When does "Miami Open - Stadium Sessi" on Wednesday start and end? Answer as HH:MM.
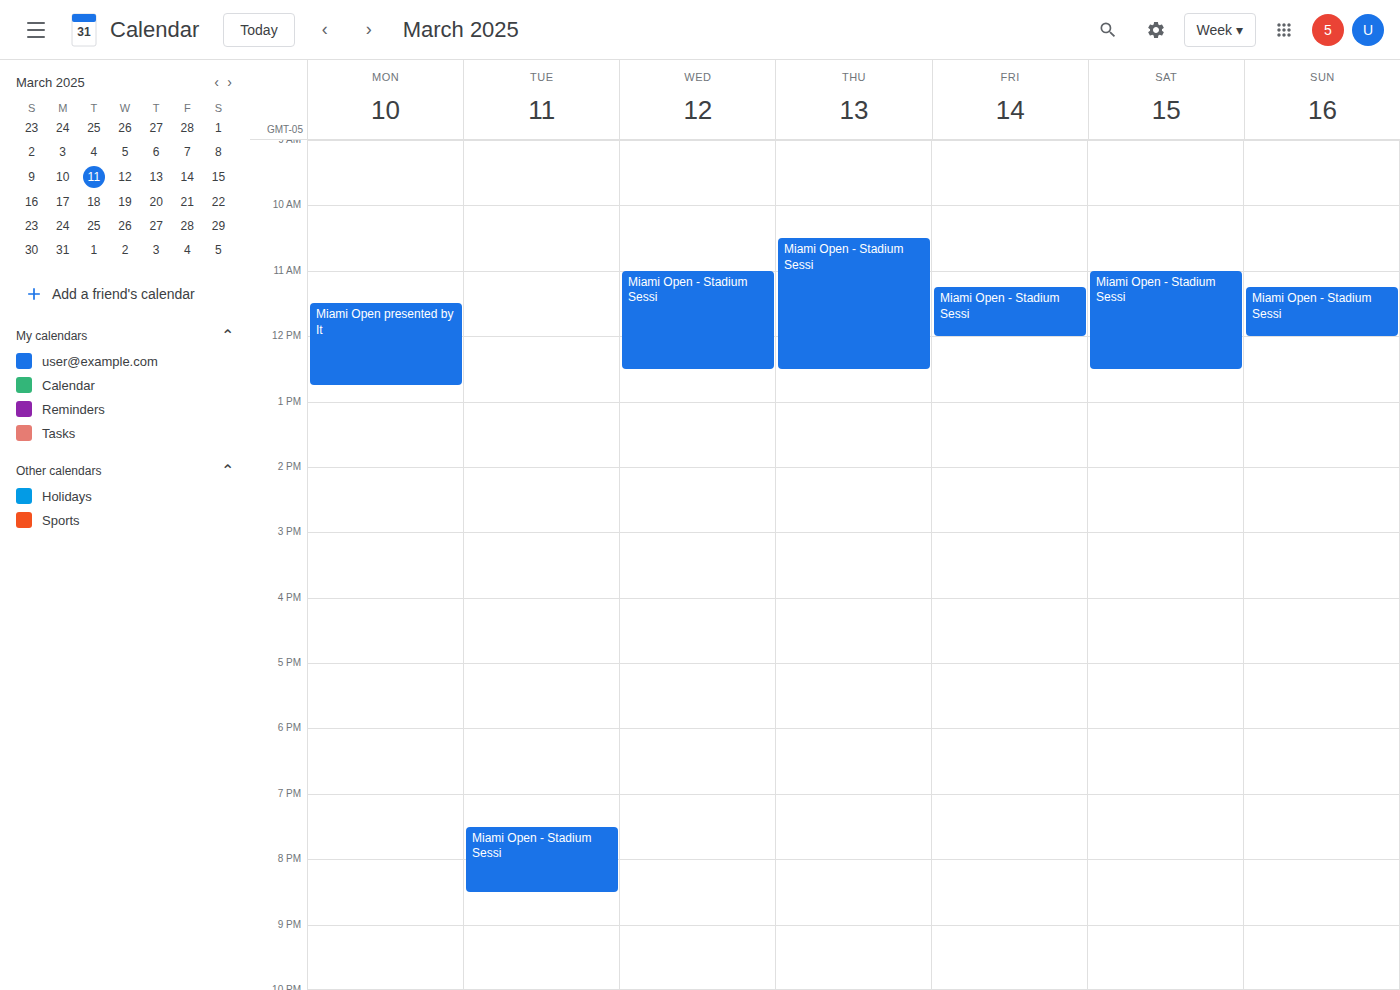
11:00 to 12:30